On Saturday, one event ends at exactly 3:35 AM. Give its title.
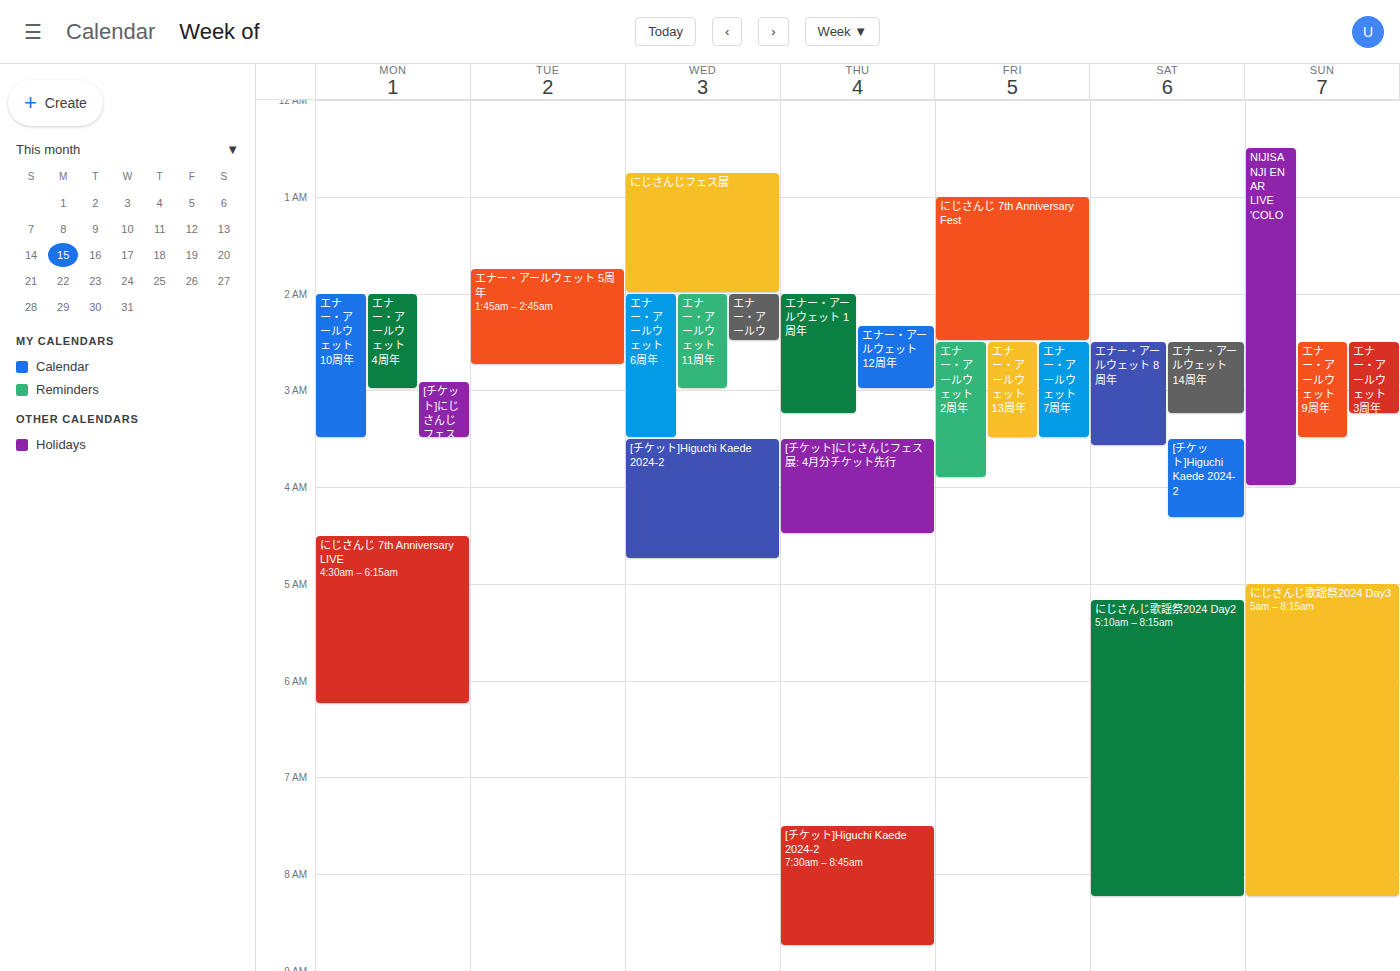
"エナー・アールウェット 8周年"